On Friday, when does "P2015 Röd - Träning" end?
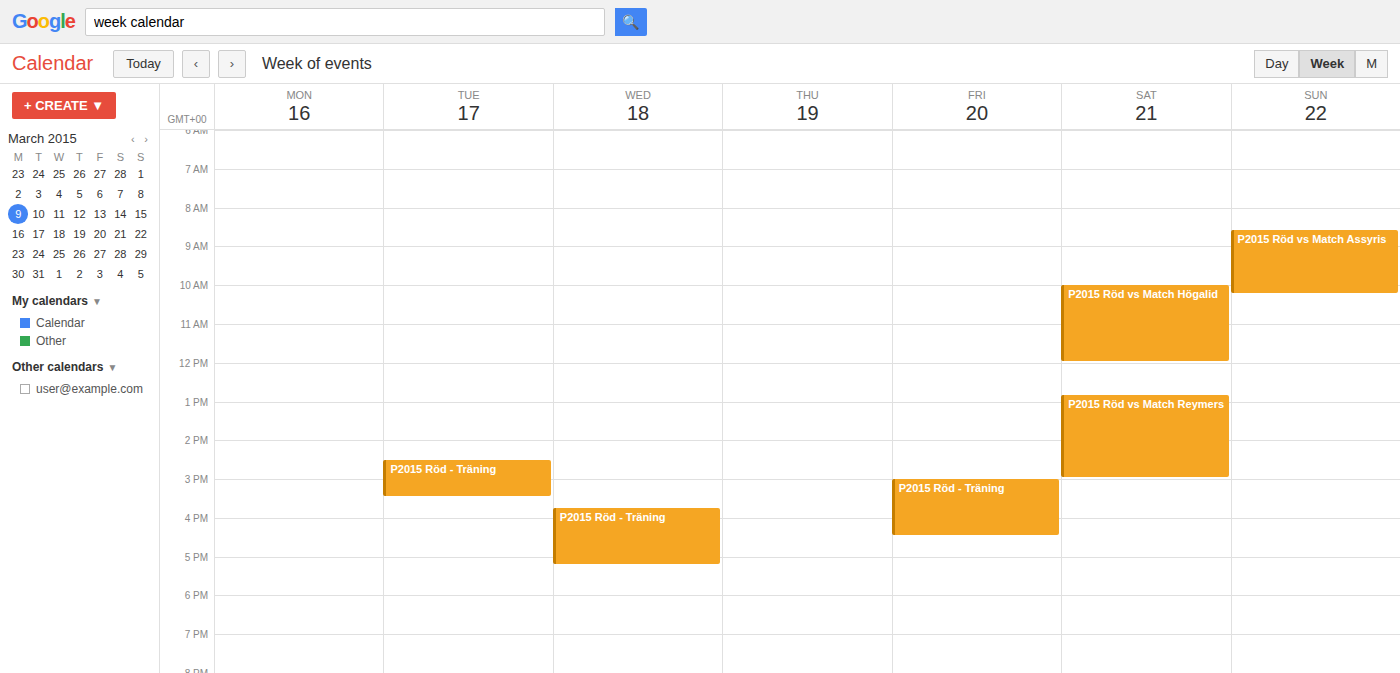
4:30 PM